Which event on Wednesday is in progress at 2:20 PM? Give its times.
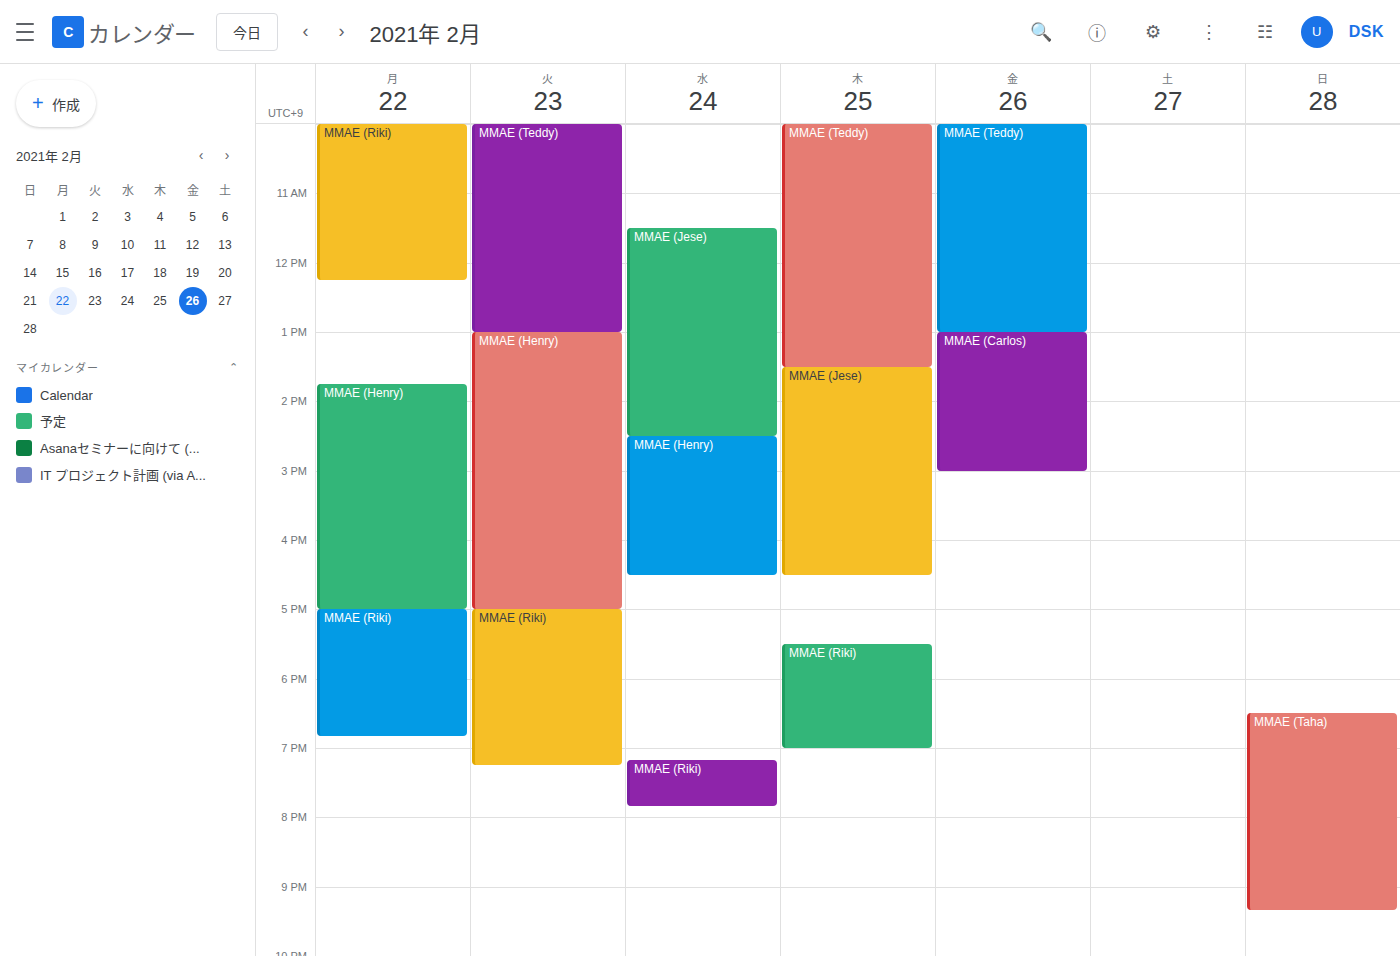
"MMAE (Jese)", 11:30 AM to 2:30 PM